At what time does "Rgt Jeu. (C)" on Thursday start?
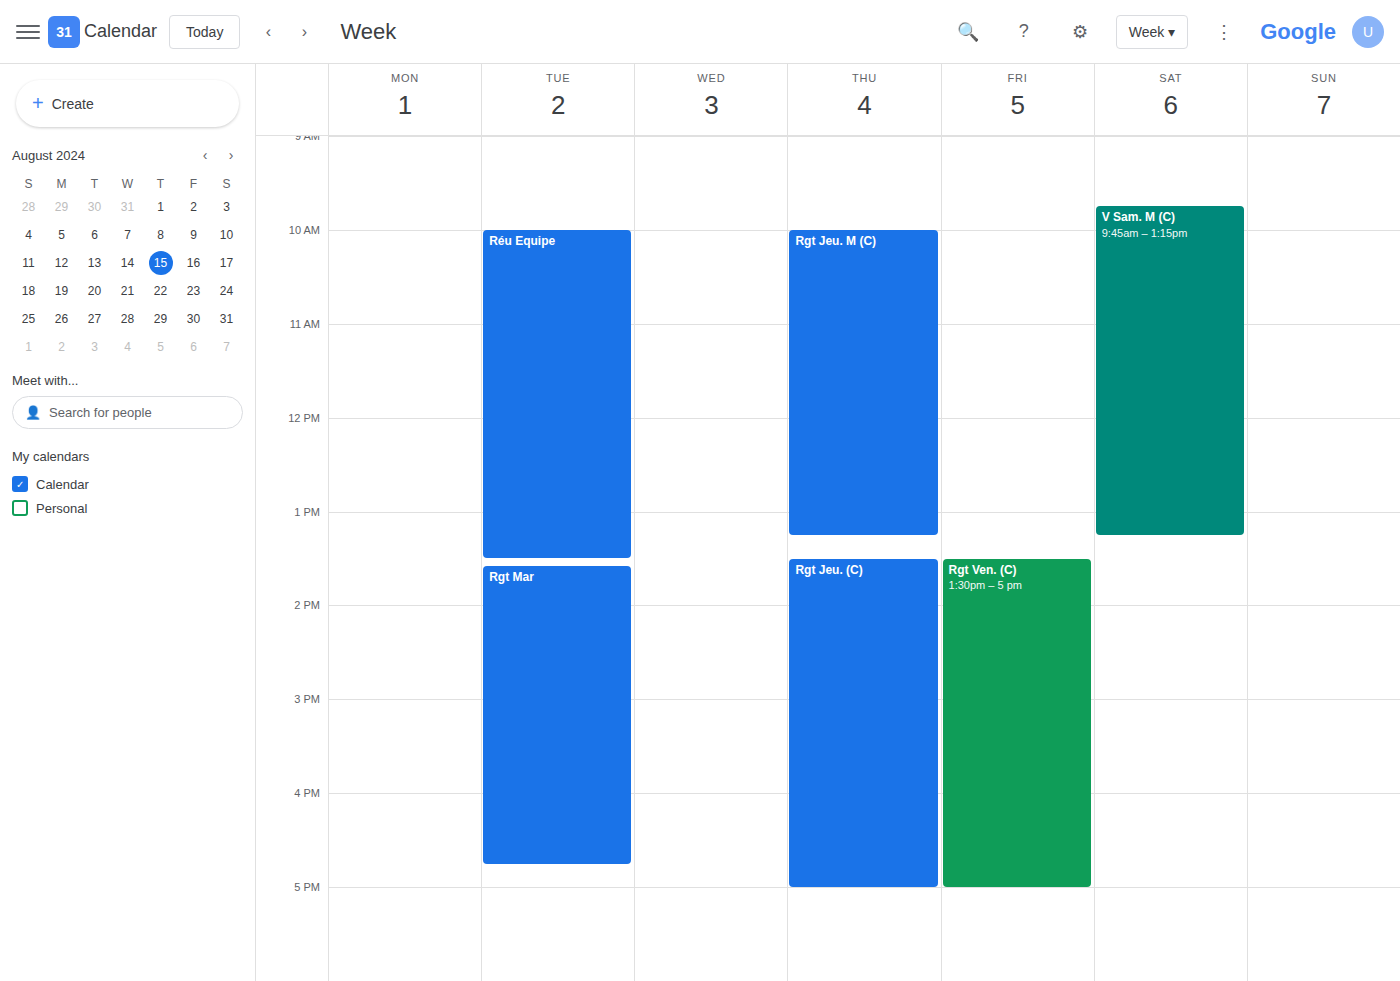
13:30